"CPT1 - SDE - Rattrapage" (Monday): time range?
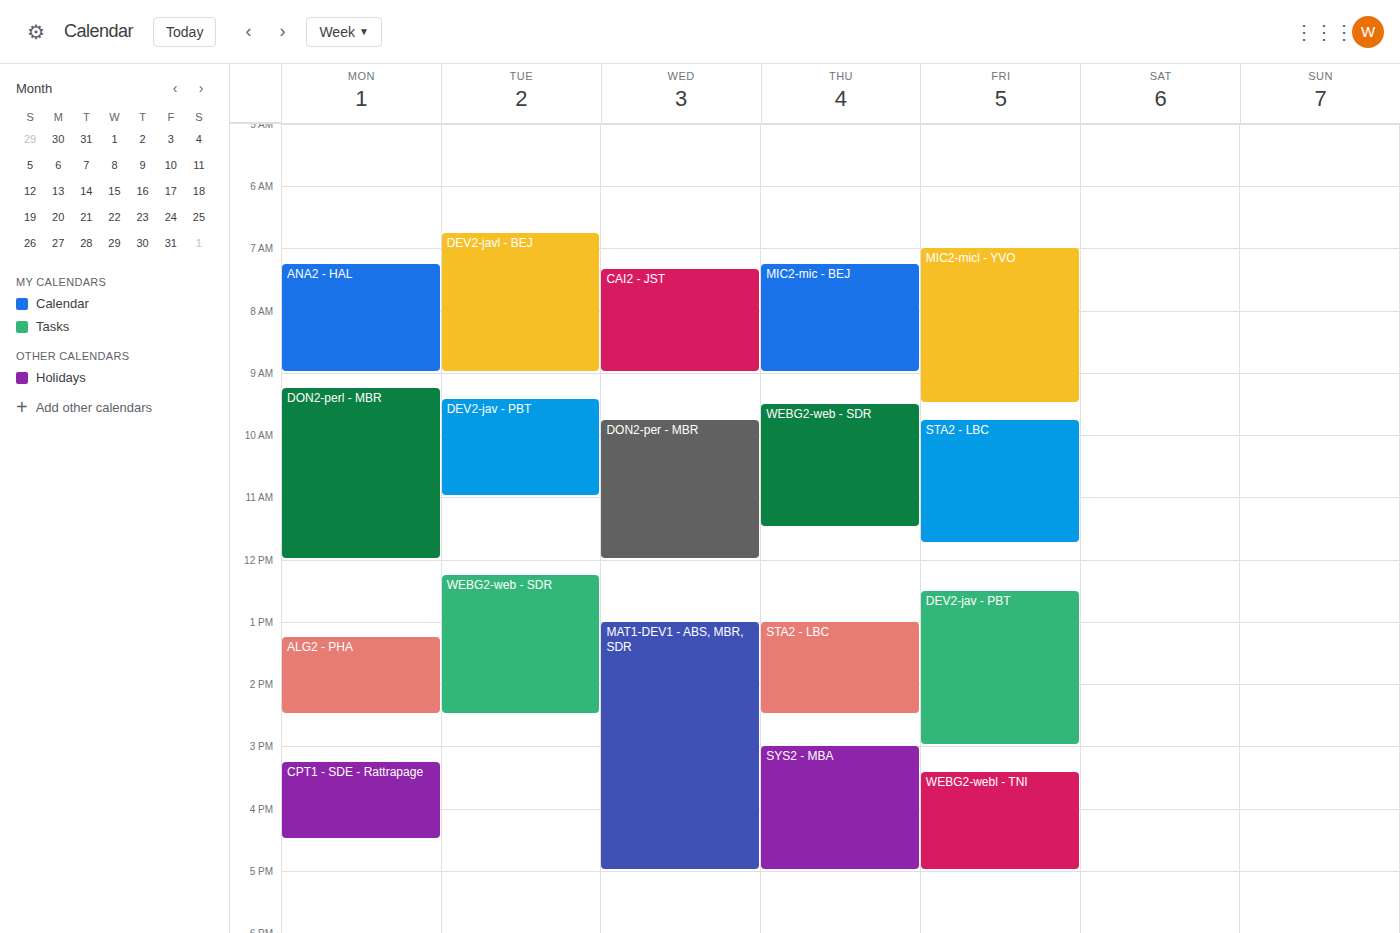
3:15 PM to 4:30 PM